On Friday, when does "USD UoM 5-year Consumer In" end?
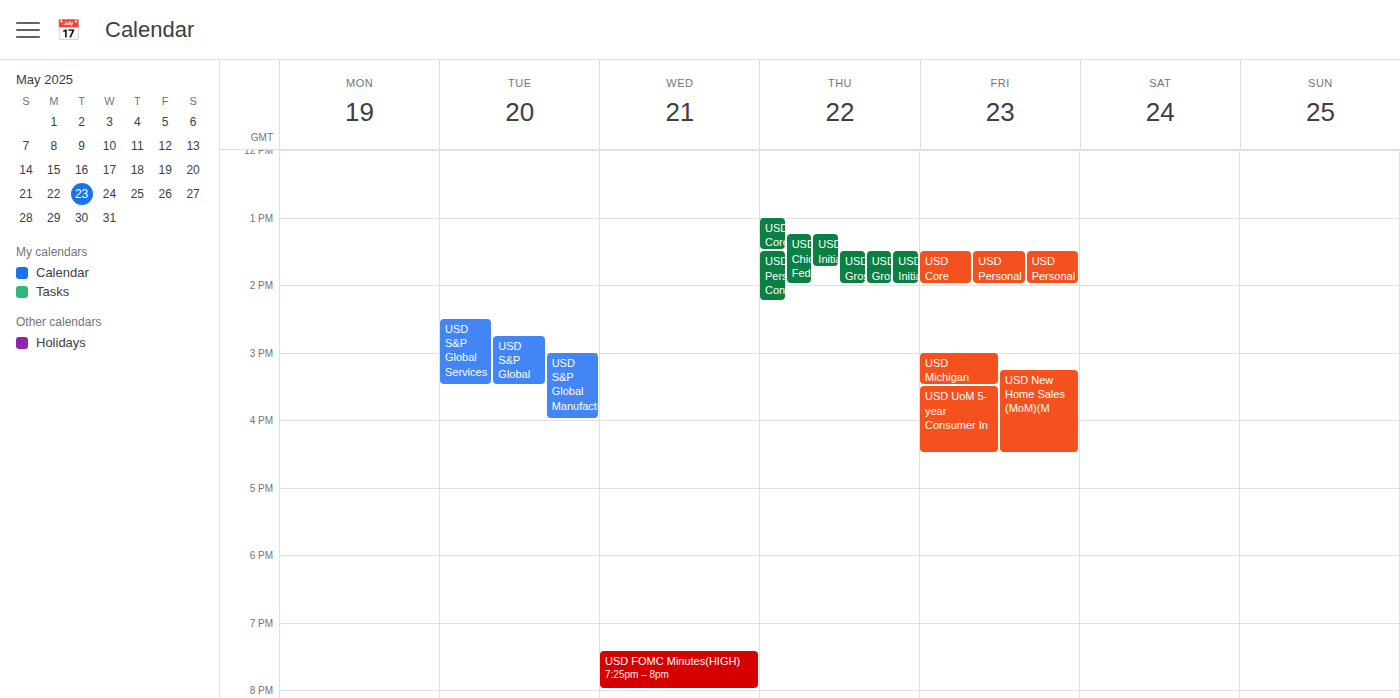
4:30 PM